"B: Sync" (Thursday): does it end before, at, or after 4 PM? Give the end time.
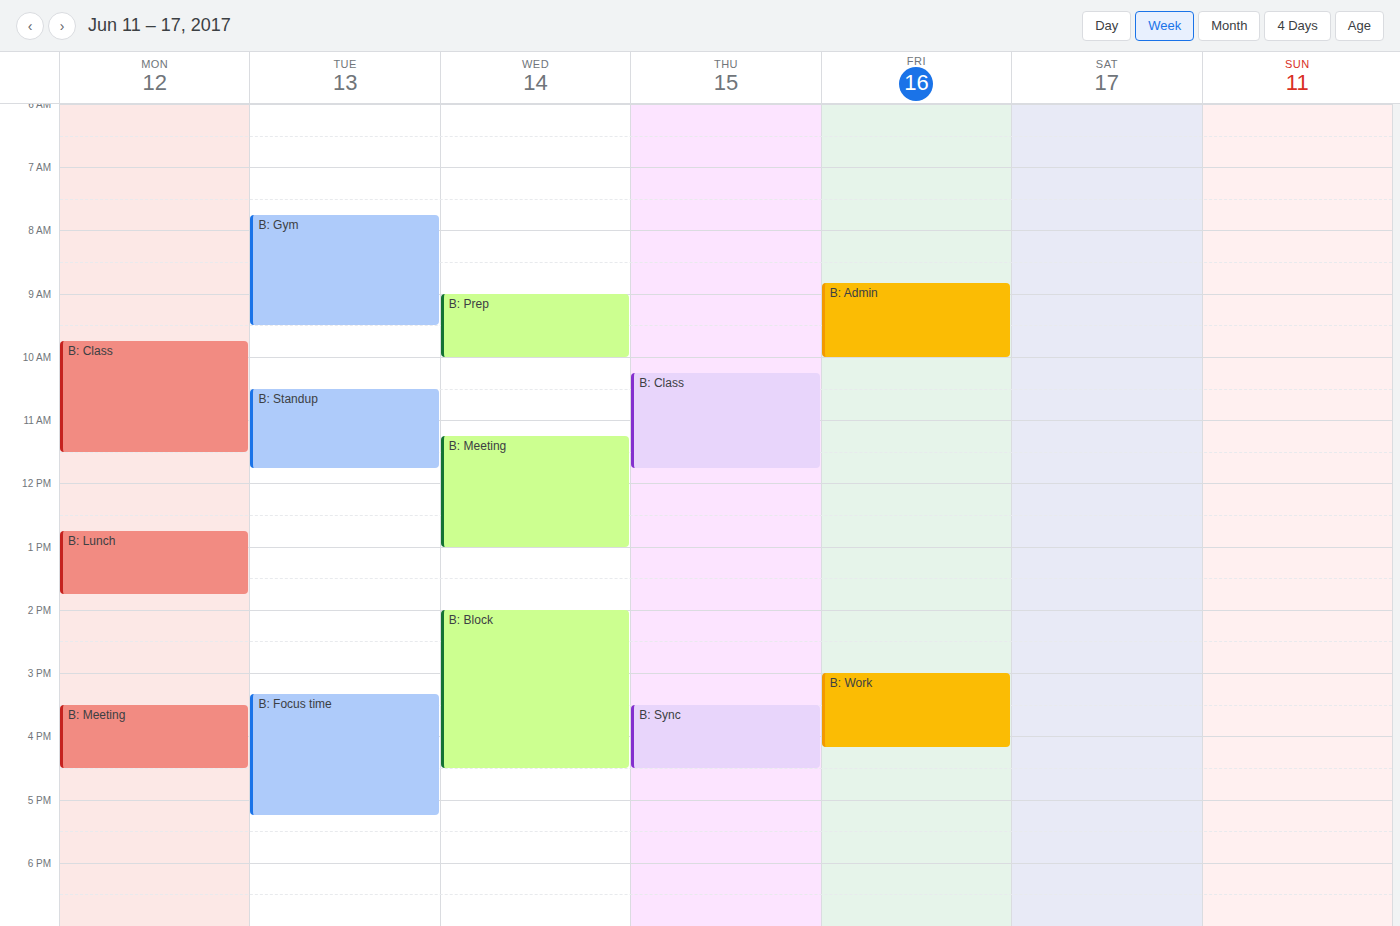
4:30 PM -- after 4 PM, 30 minutes below the 4 PM line.